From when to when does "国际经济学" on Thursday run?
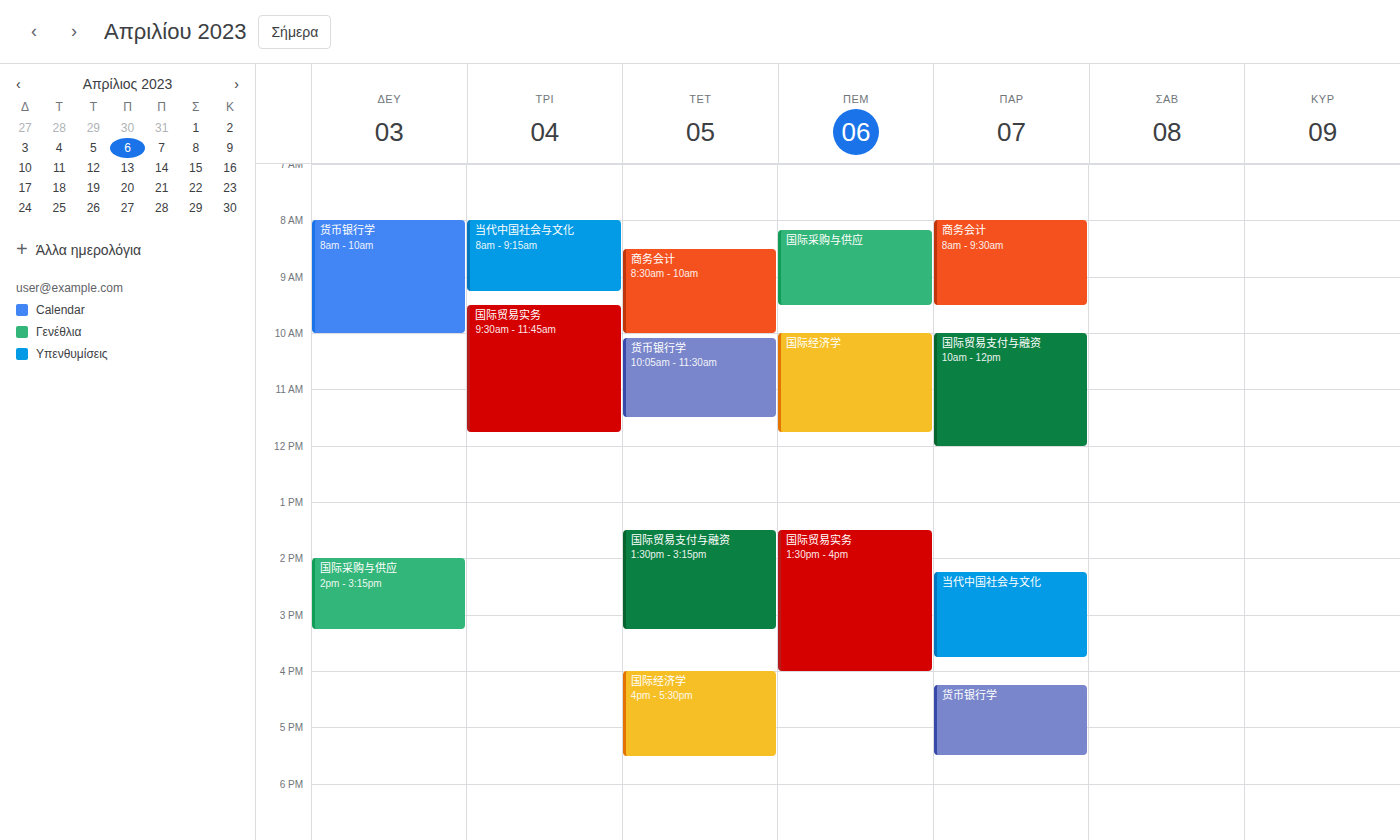
10:00 AM to 11:45 AM